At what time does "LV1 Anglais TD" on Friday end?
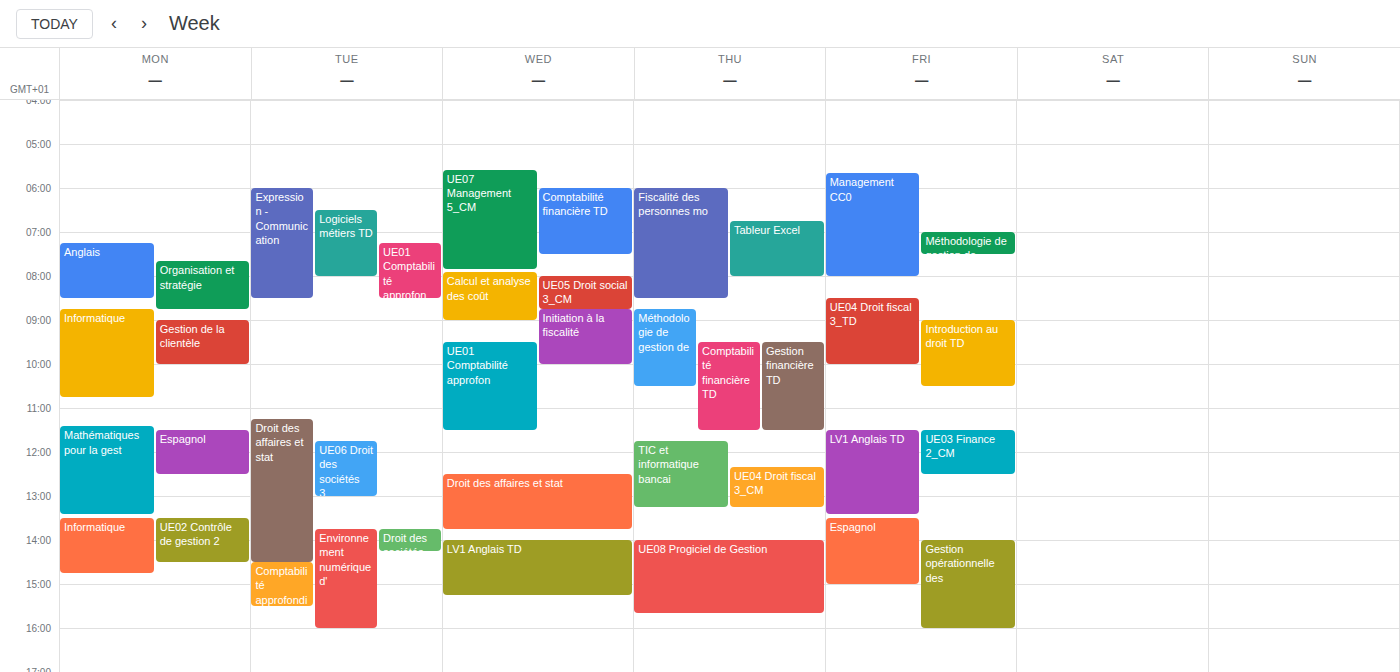
1:25 PM